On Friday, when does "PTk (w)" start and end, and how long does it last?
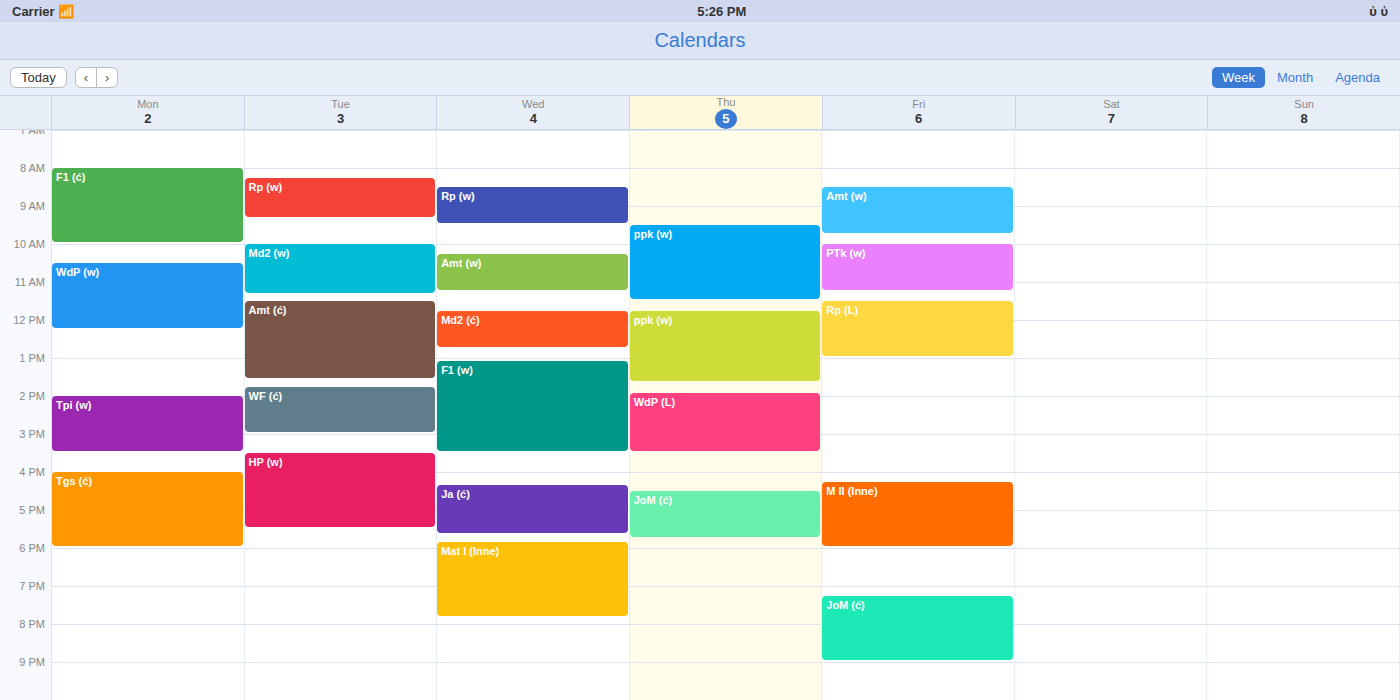
10:00 AM to 11:15 AM, 1 hour 15 minutes